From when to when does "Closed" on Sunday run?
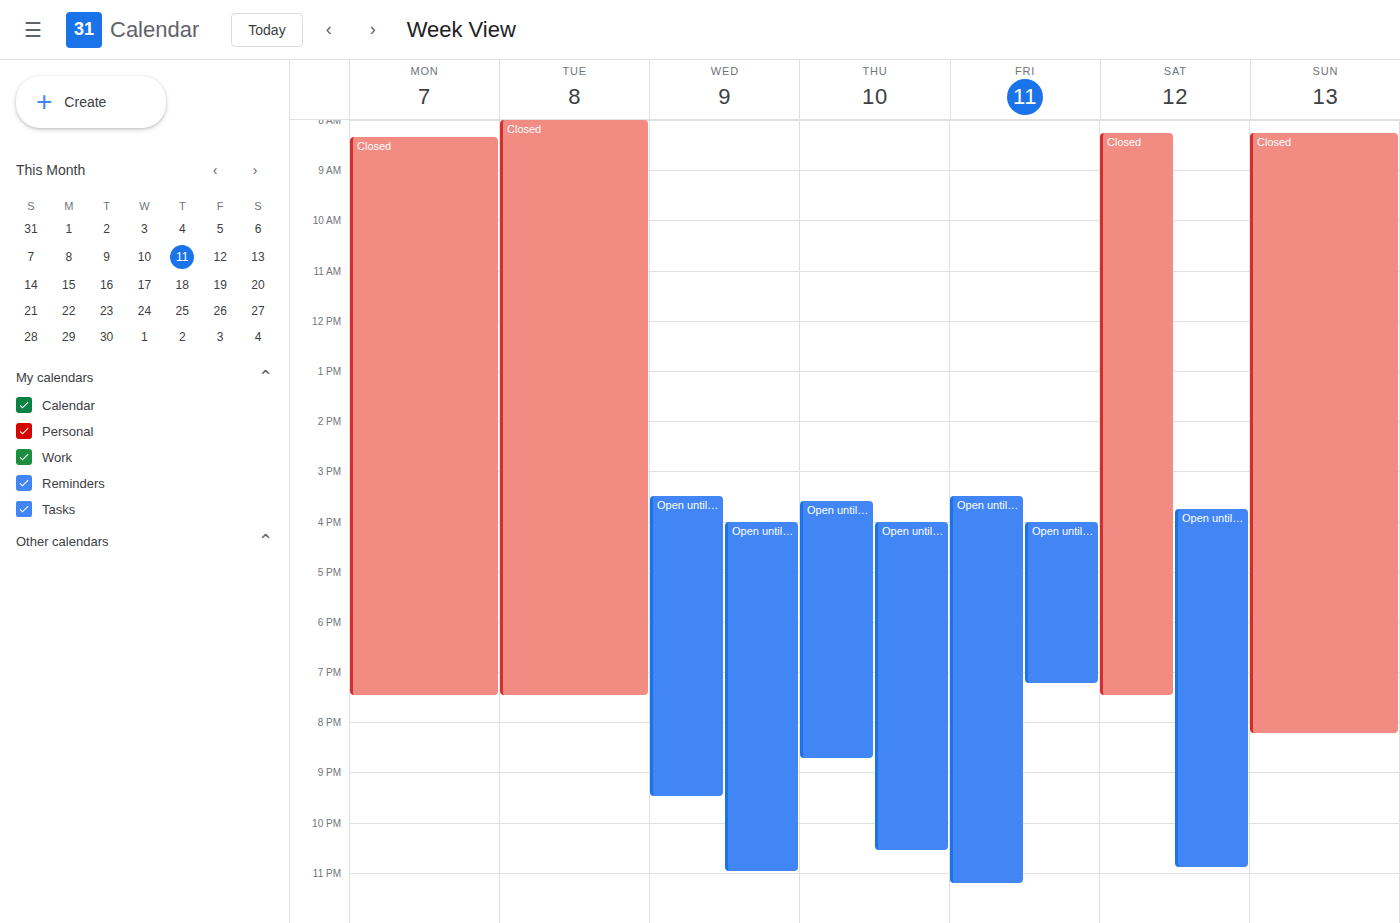
8:15 AM to 8:15 PM